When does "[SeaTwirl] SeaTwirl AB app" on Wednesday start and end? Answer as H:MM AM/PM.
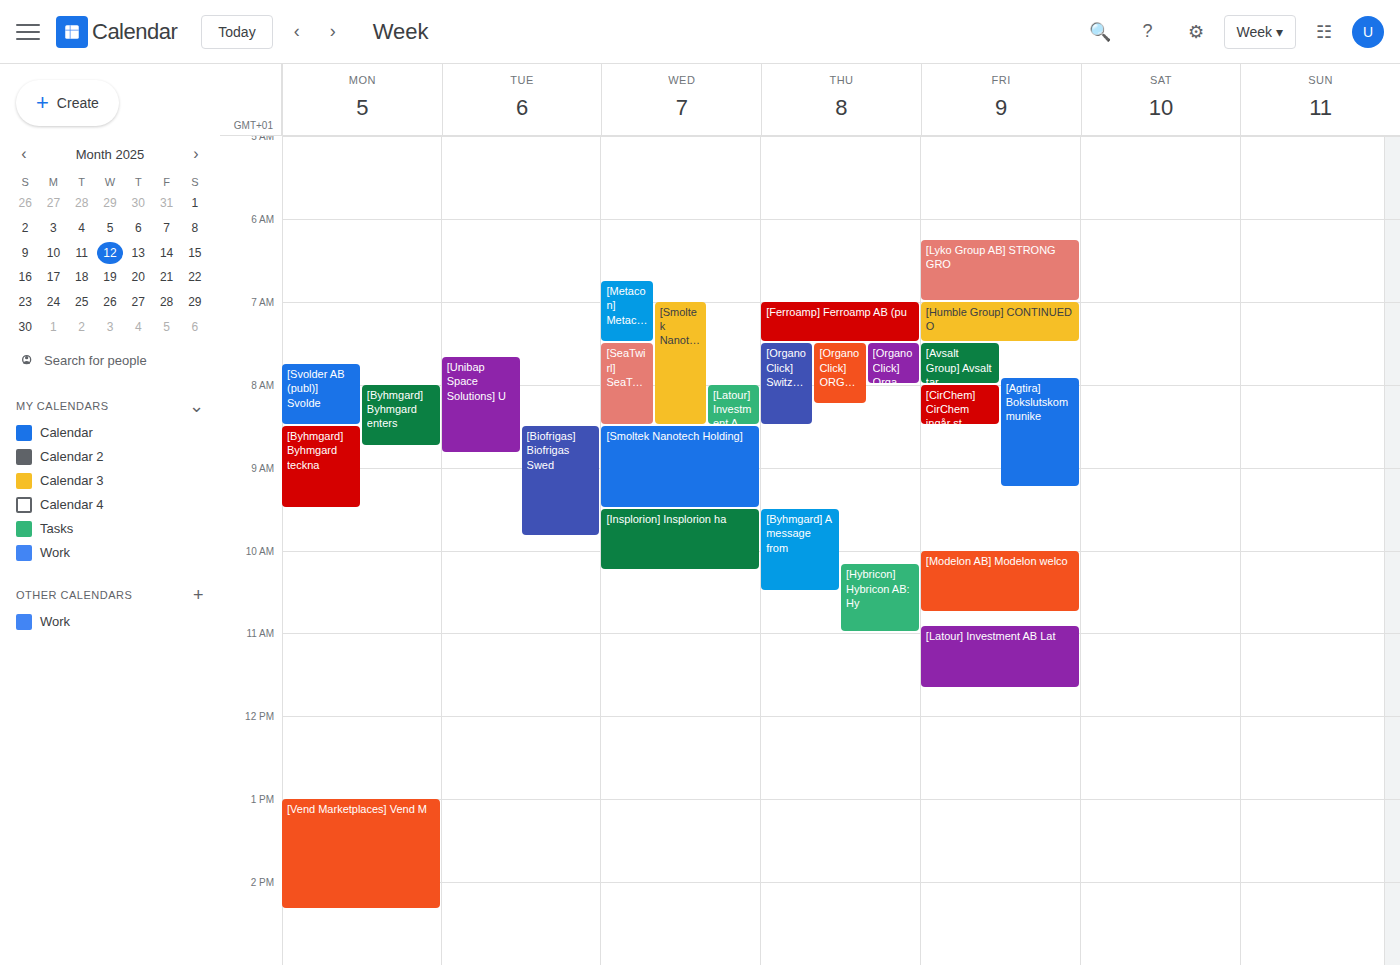
7:30 AM to 8:30 AM